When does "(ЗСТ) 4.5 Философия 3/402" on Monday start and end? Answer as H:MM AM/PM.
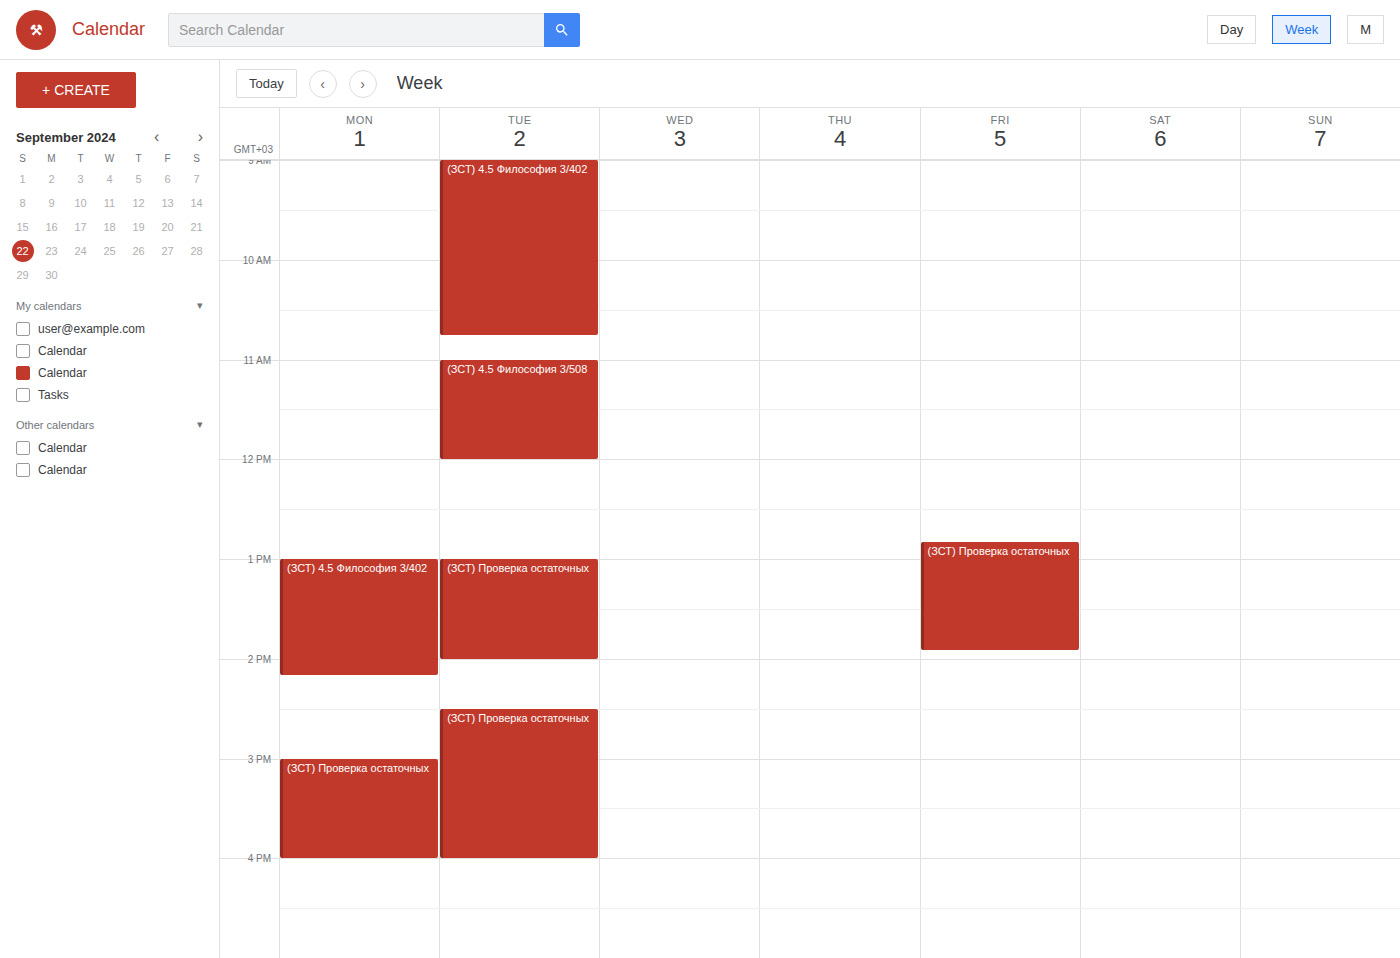
1:00 PM to 2:10 PM